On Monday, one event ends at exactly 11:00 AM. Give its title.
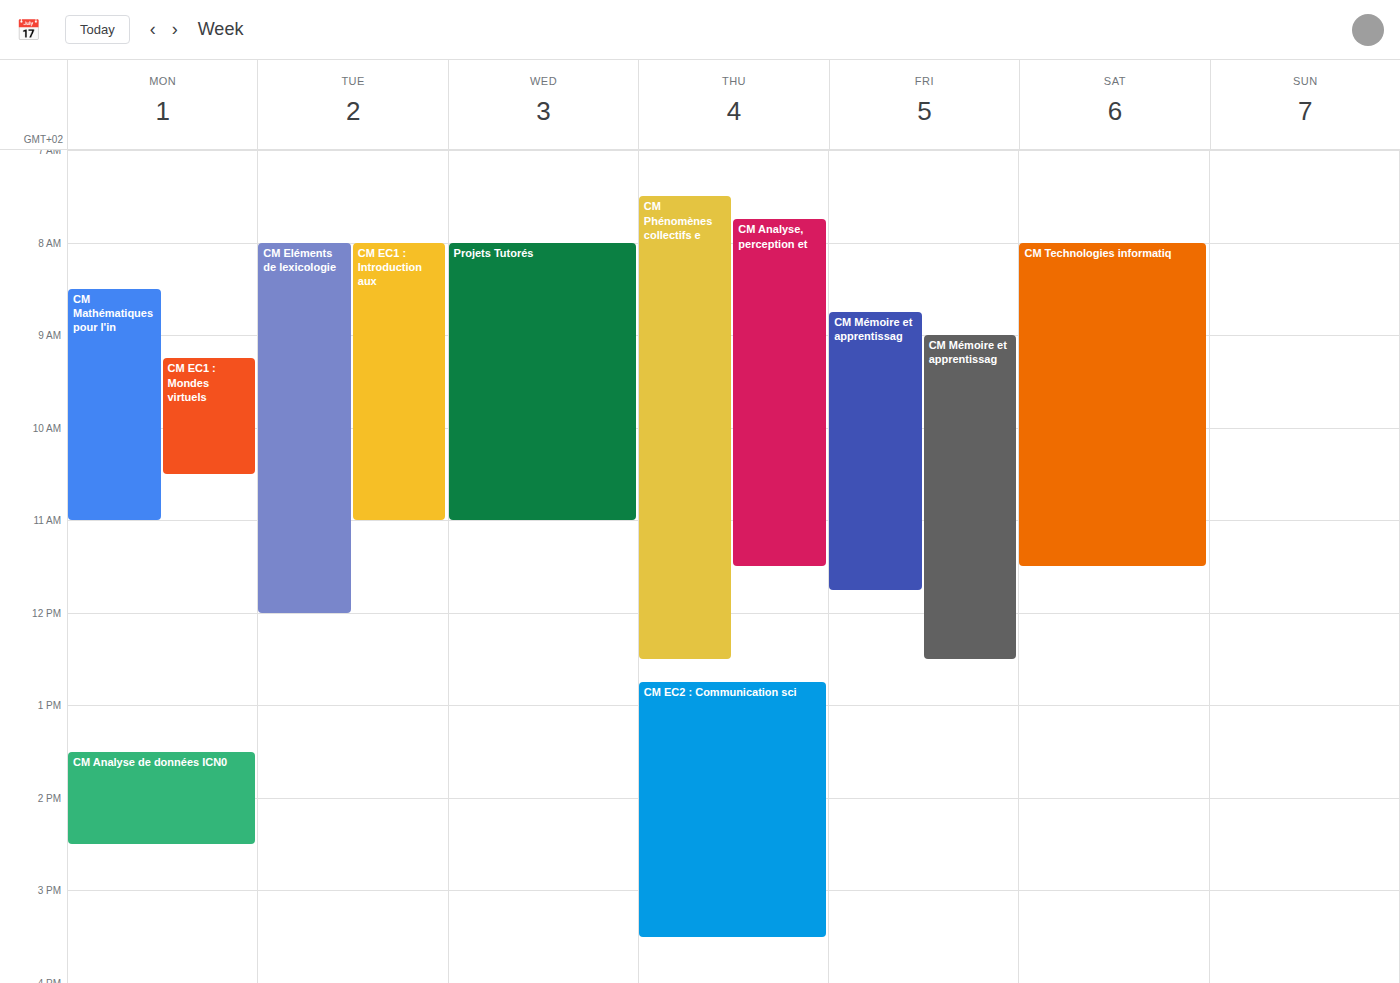
"CM Mathématiques pour l'in"